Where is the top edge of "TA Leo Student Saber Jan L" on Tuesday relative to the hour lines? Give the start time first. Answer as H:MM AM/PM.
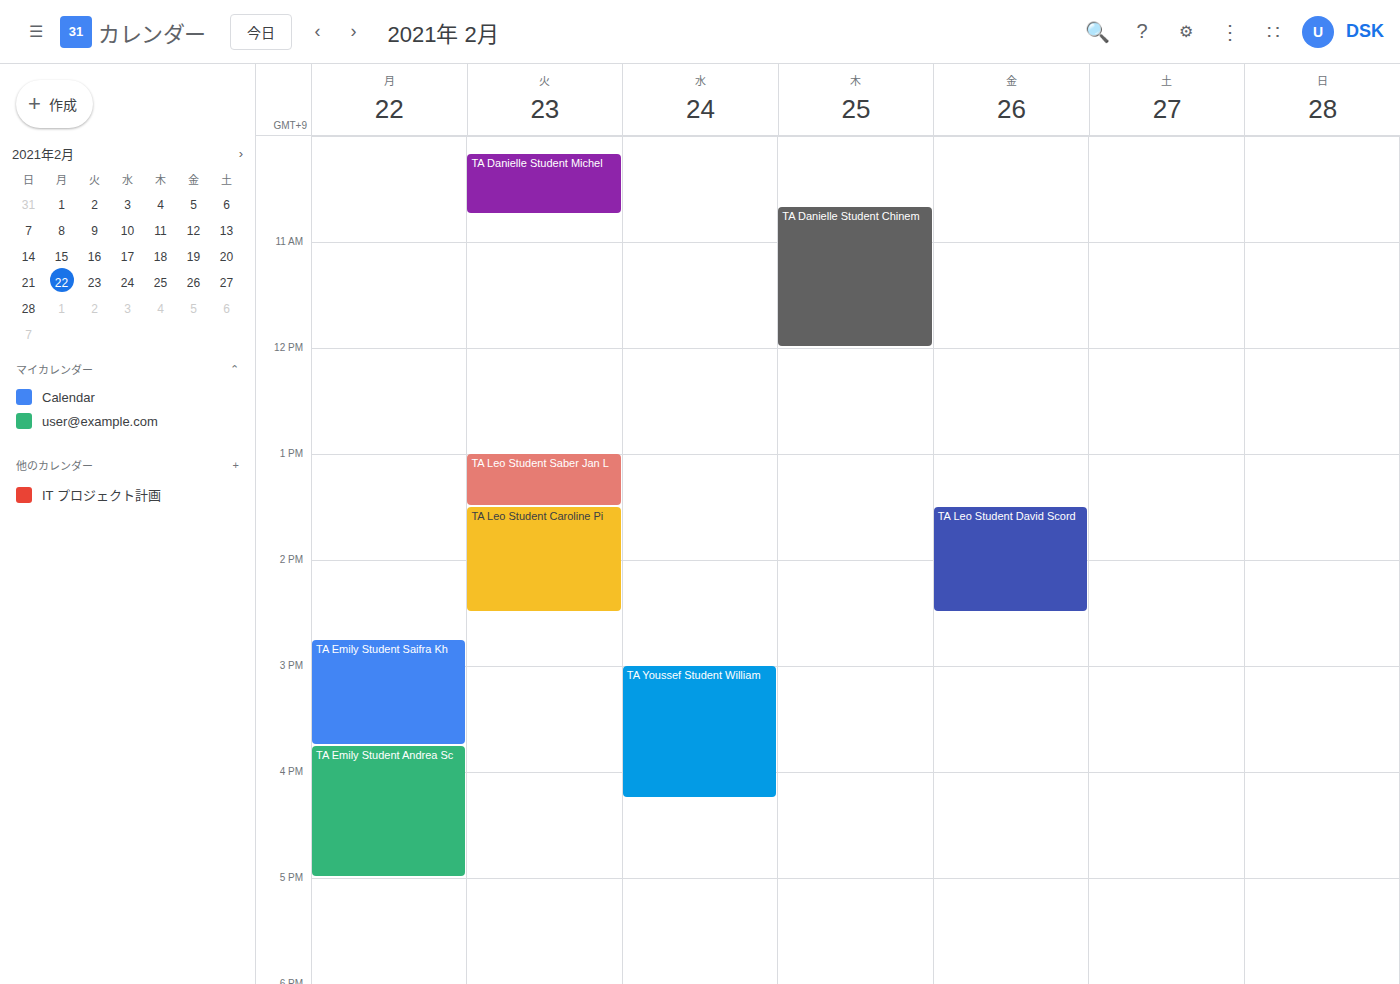
1:00 PM -- exactly on the 1 PM line.